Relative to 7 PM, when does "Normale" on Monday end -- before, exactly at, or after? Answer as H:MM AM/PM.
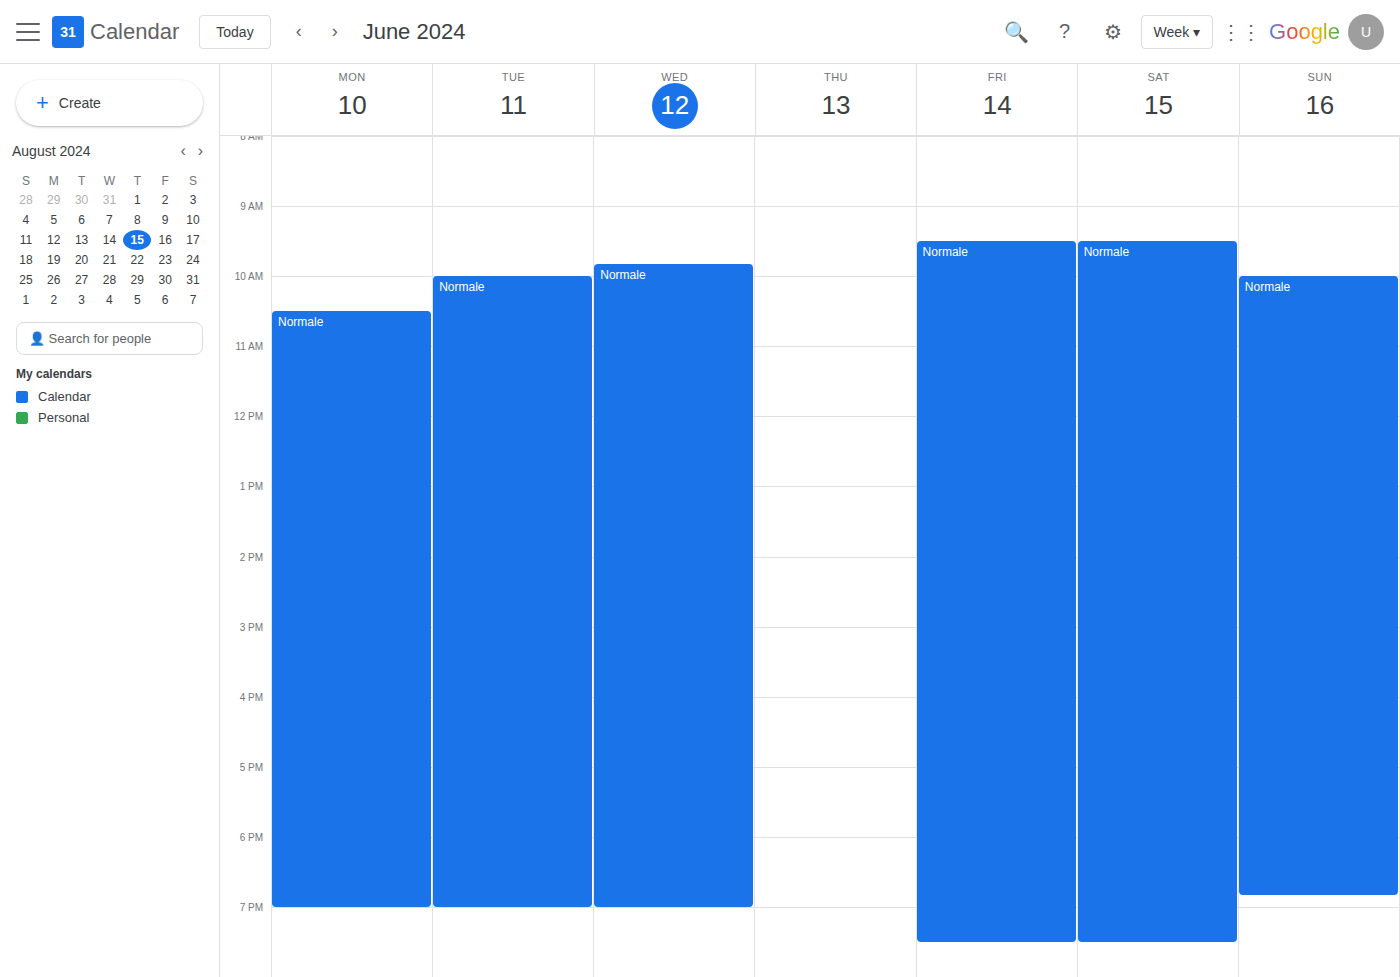
7:00 PM -- exactly at 7 PM, on the 7 PM line.